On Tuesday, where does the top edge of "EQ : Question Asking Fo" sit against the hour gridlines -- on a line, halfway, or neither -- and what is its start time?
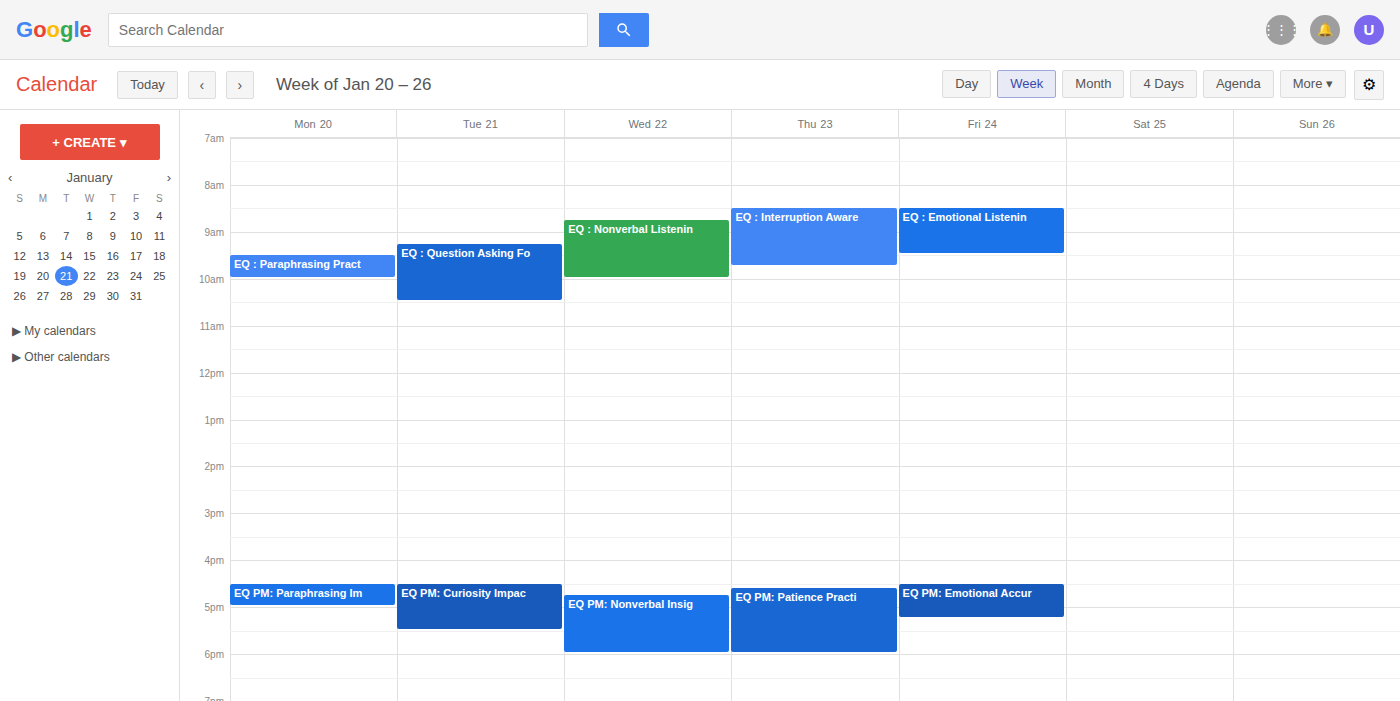
9:15 AM -- neither: a quarter of the way from the 9 AM line to the 10 AM line.